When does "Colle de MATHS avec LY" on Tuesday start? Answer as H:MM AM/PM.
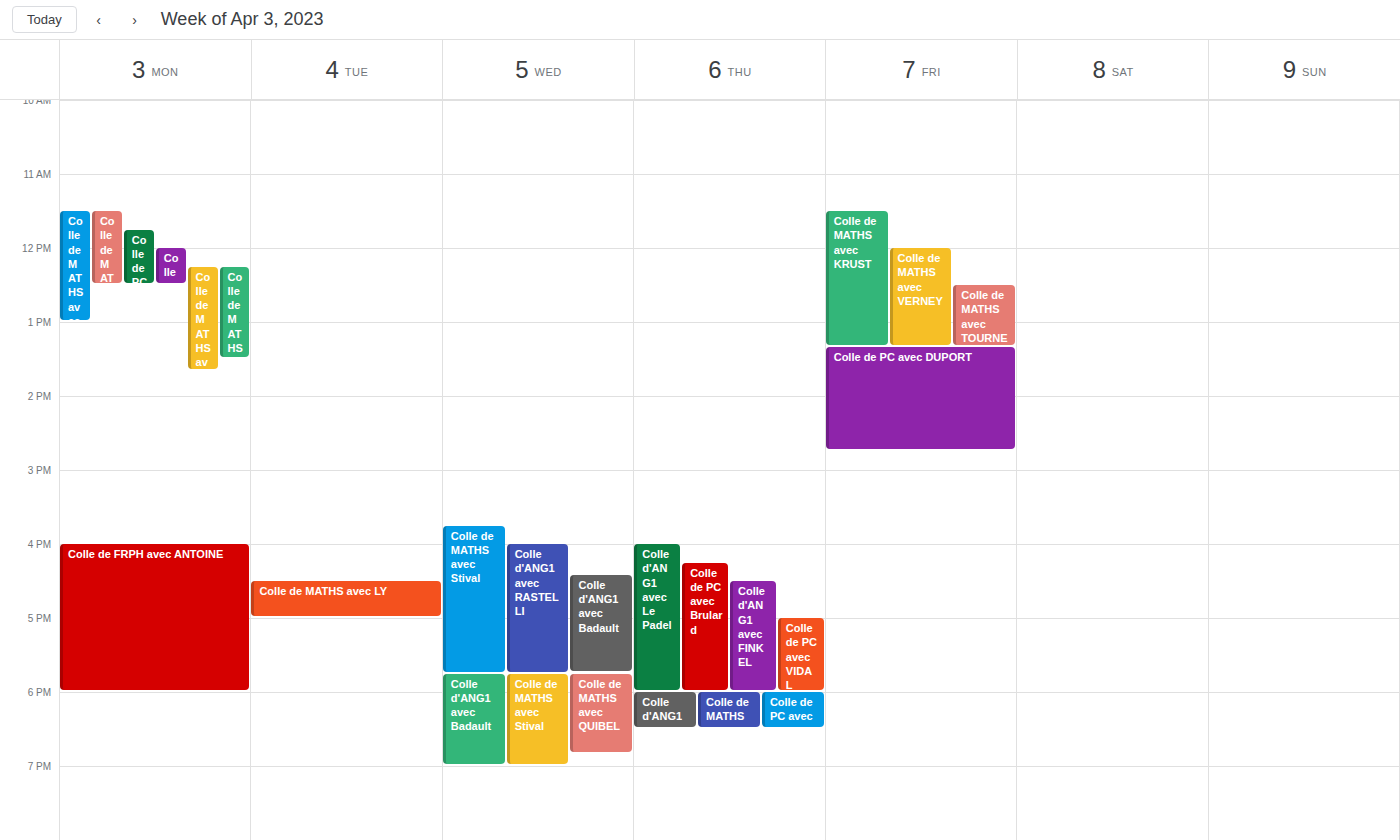
4:30 PM